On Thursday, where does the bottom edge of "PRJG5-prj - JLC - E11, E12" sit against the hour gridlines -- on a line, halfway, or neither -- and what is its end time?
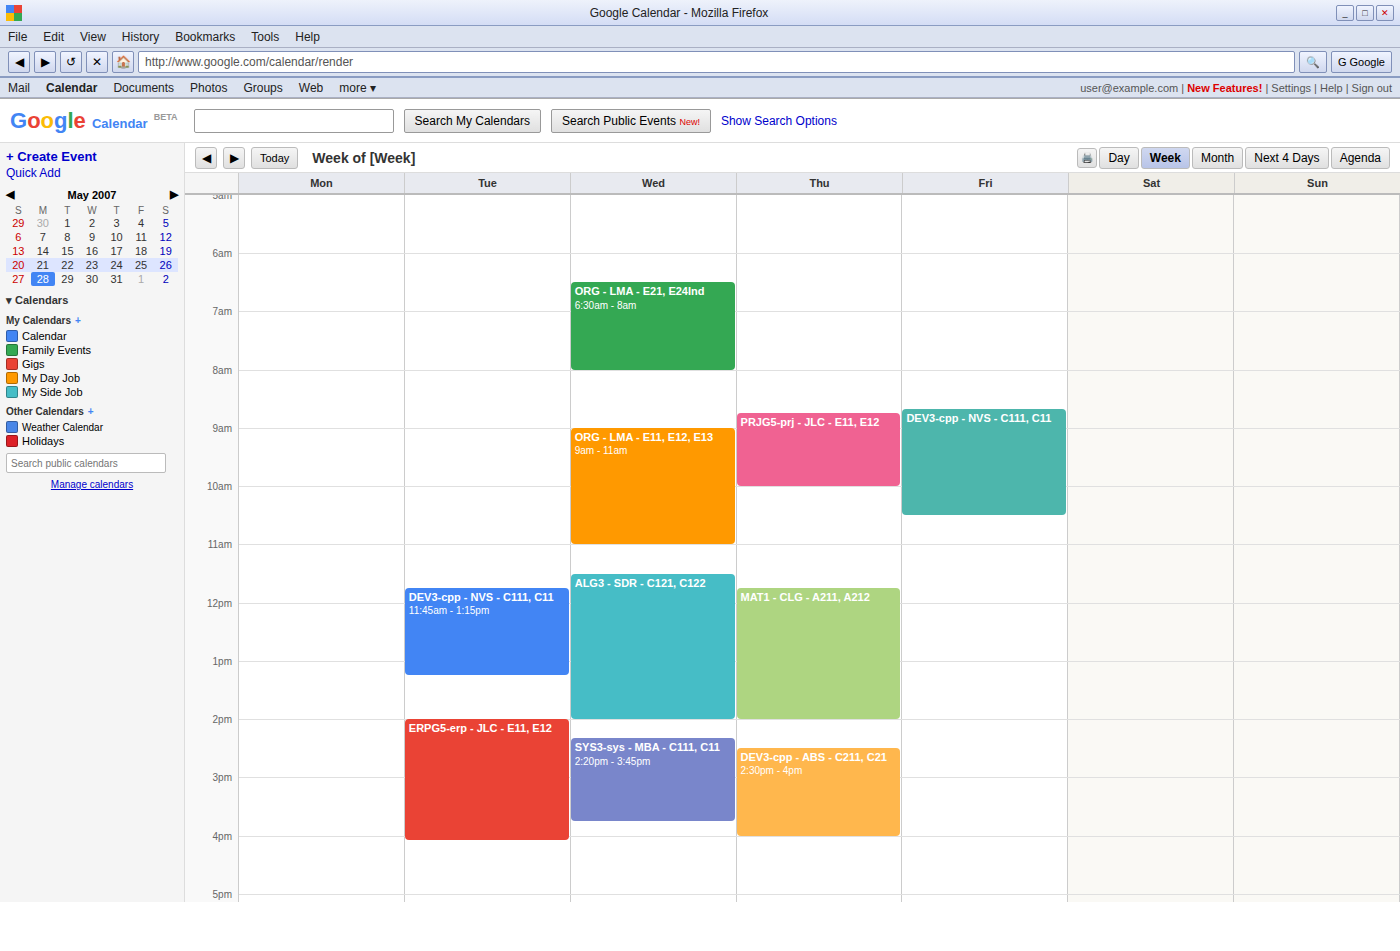
10:00 AM -- exactly on the 10 AM line.